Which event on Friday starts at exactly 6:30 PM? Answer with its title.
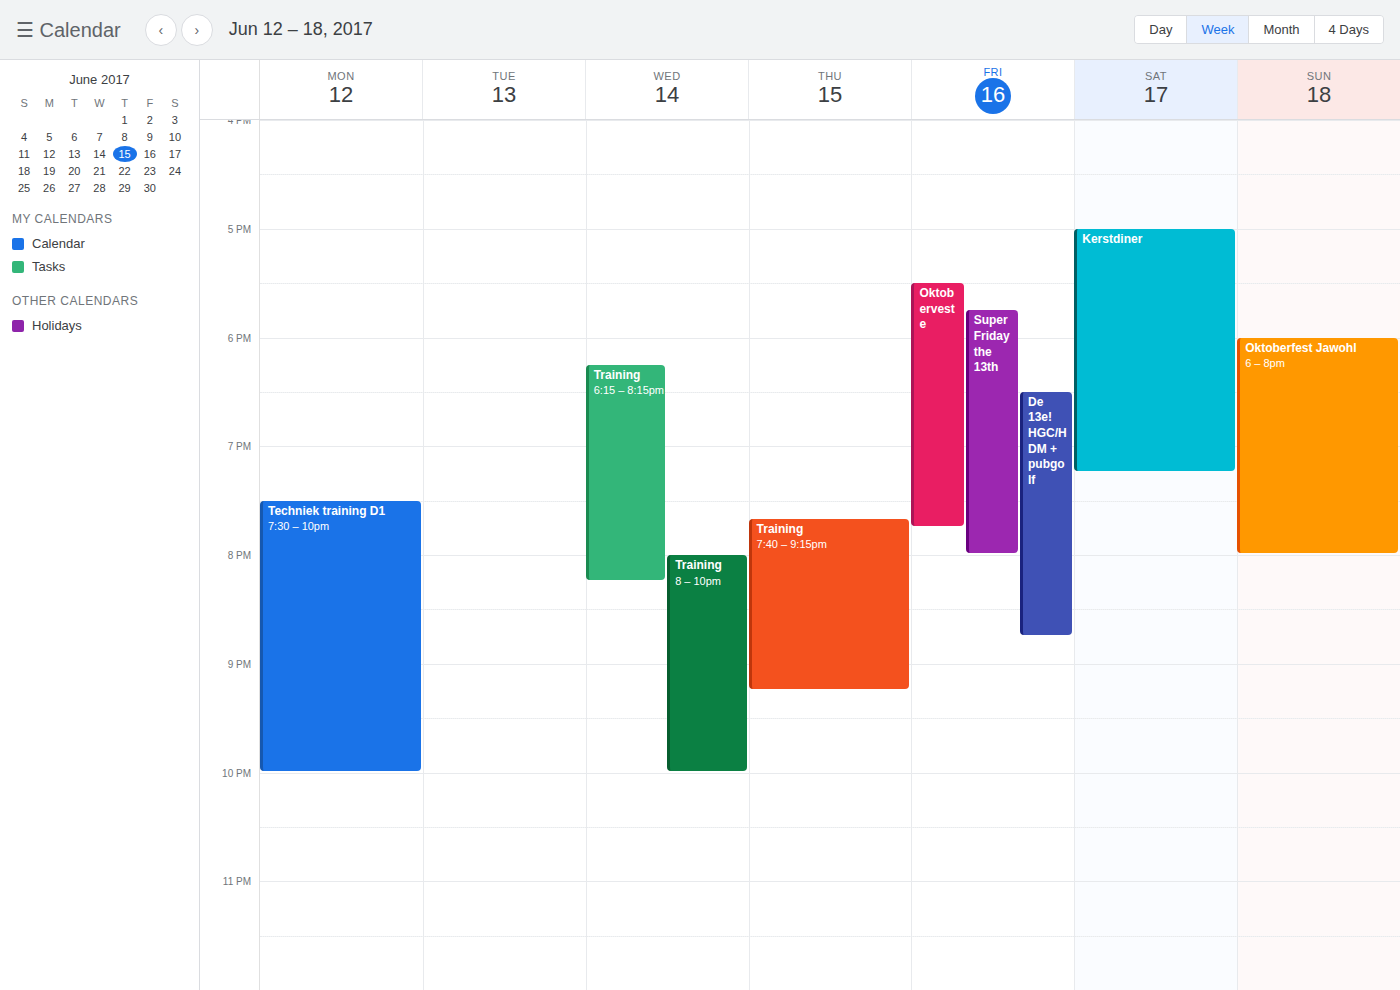
"De 13e! HGC/HDM + pubgolf"